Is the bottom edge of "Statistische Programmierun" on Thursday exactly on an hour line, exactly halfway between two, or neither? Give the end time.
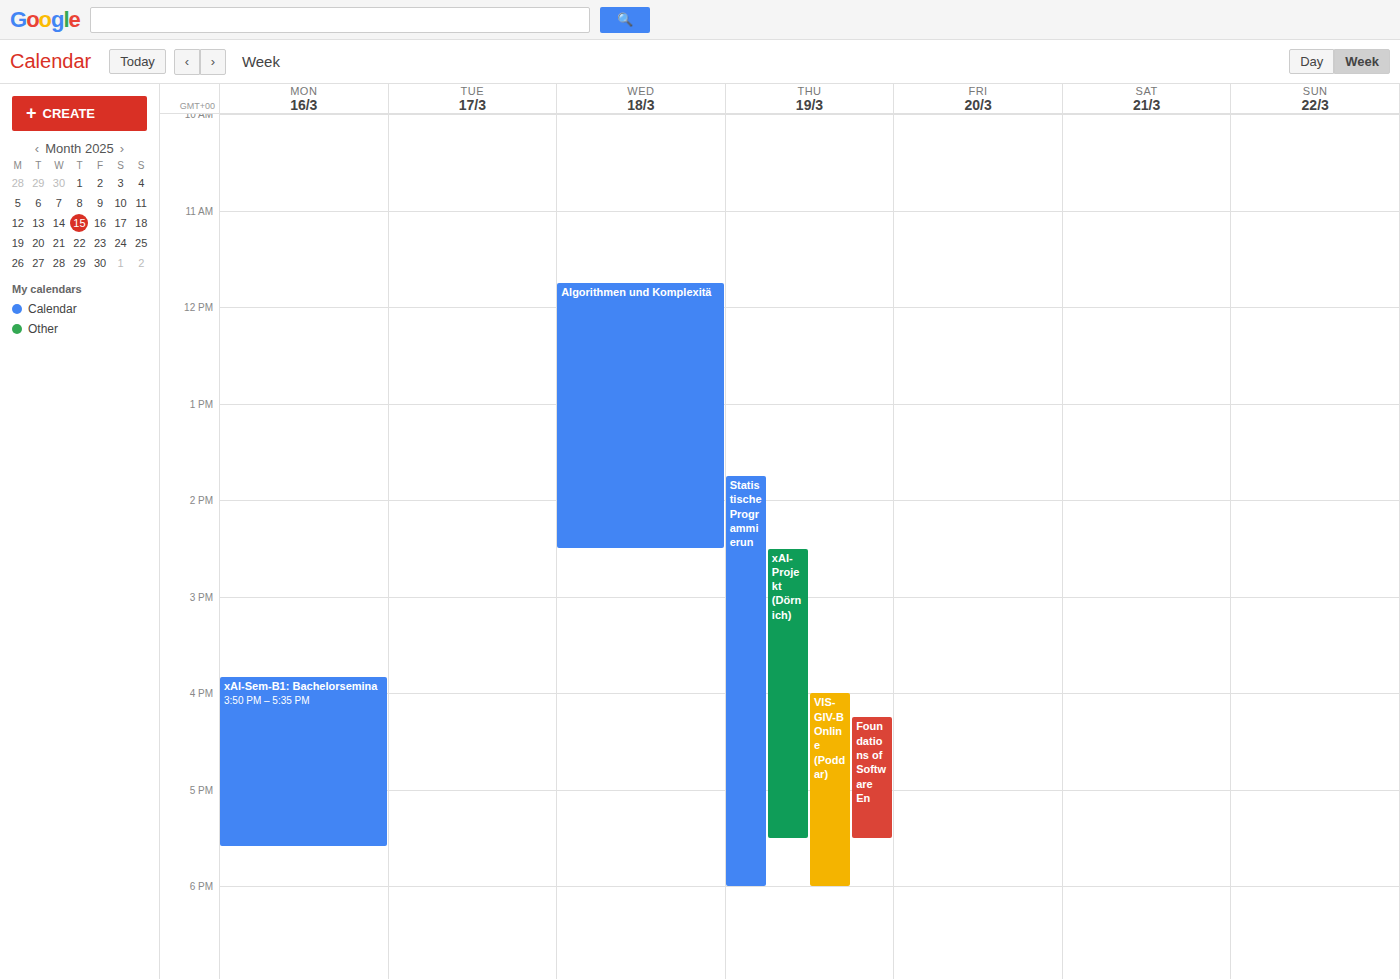
6:00 PM -- exactly on the 6 PM line.